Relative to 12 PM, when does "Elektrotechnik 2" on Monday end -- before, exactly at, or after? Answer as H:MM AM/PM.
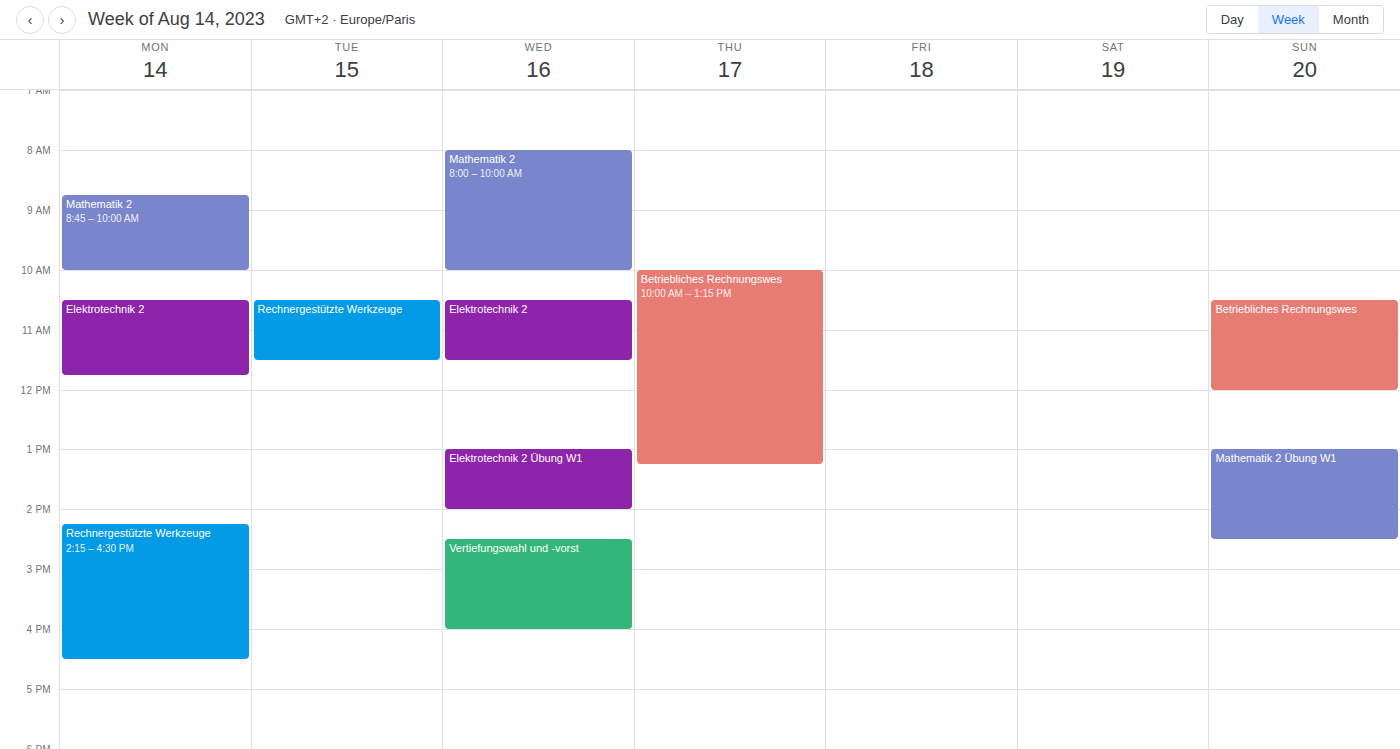
11:45 AM -- before 12 PM, 15 minutes above the 12 PM line.